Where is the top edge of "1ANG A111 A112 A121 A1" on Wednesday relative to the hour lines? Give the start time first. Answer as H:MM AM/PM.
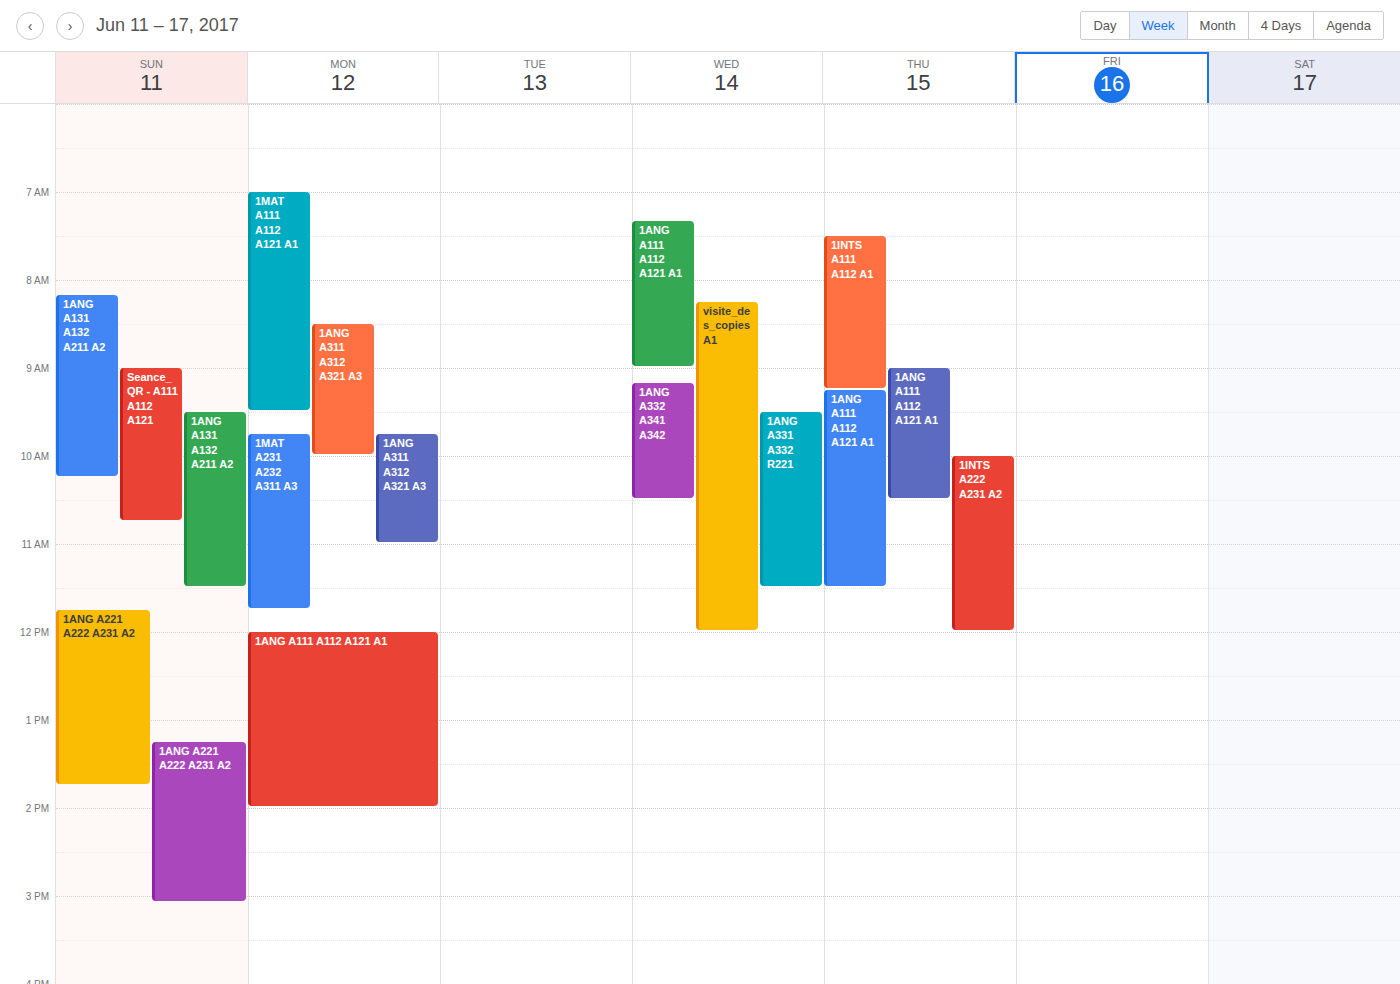
7:20 AM -- neither: 20 minutes below the 7 AM line and 40 minutes above the 8 AM line.